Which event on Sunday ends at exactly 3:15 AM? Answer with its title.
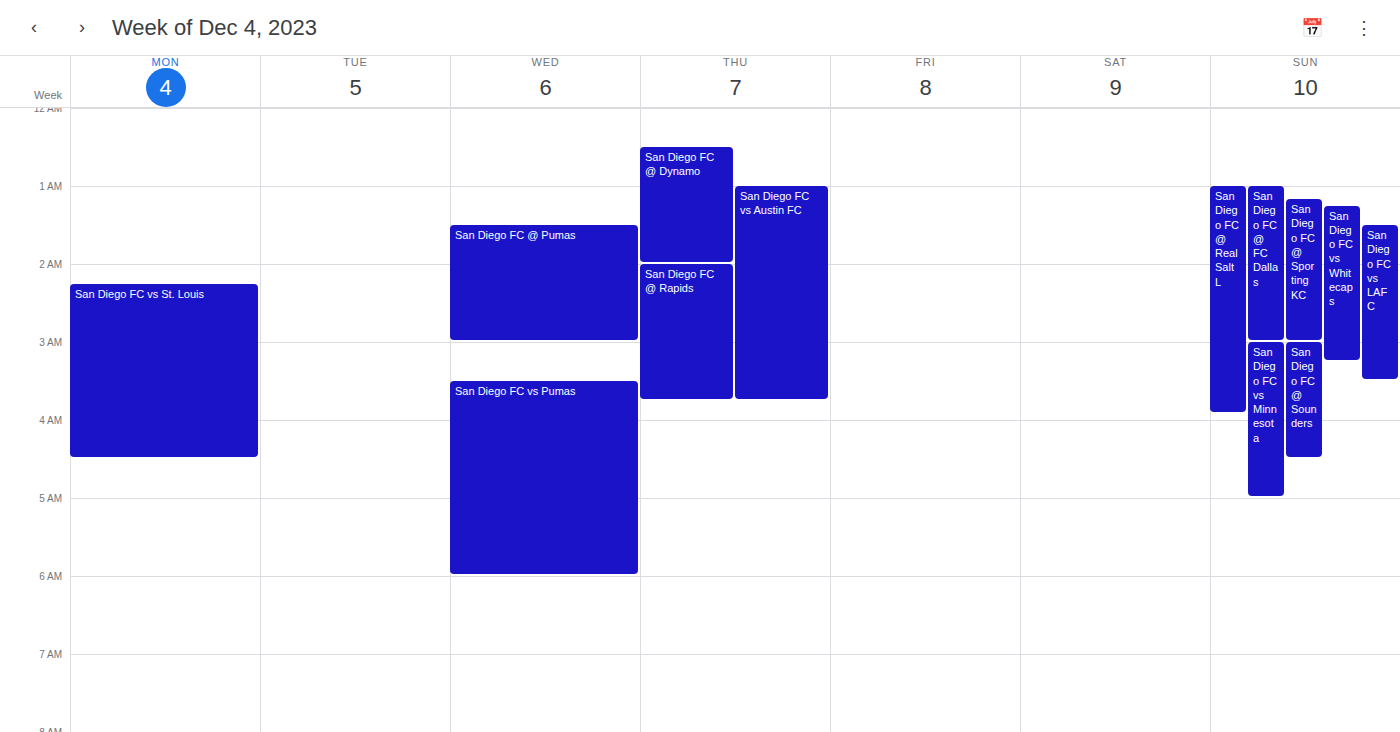
"San Diego FC vs Whitecaps"